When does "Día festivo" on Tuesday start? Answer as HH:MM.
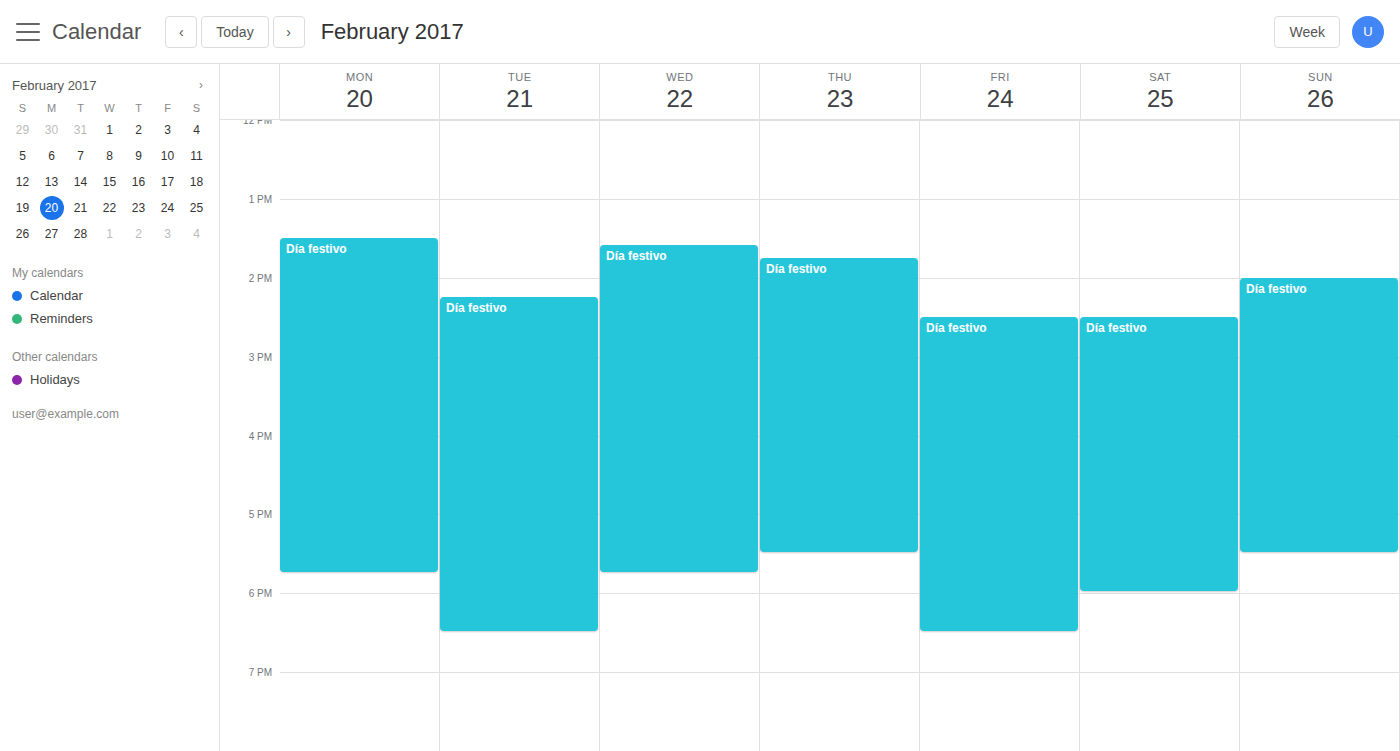
14:15